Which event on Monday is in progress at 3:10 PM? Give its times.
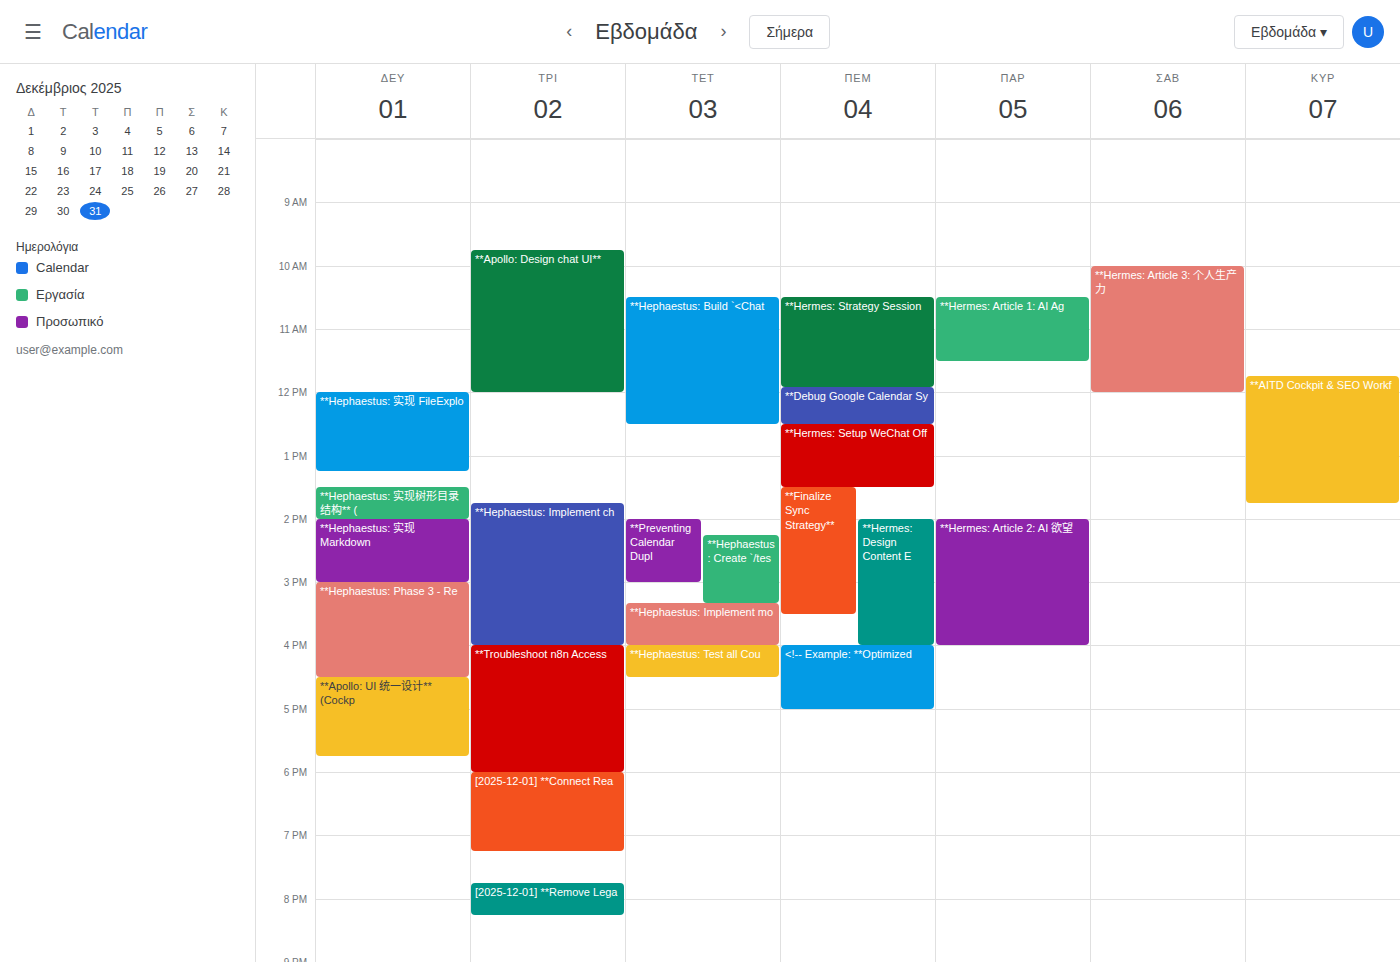
"**Hephaestus: Phase 3 - Re", 3:00 PM to 4:30 PM